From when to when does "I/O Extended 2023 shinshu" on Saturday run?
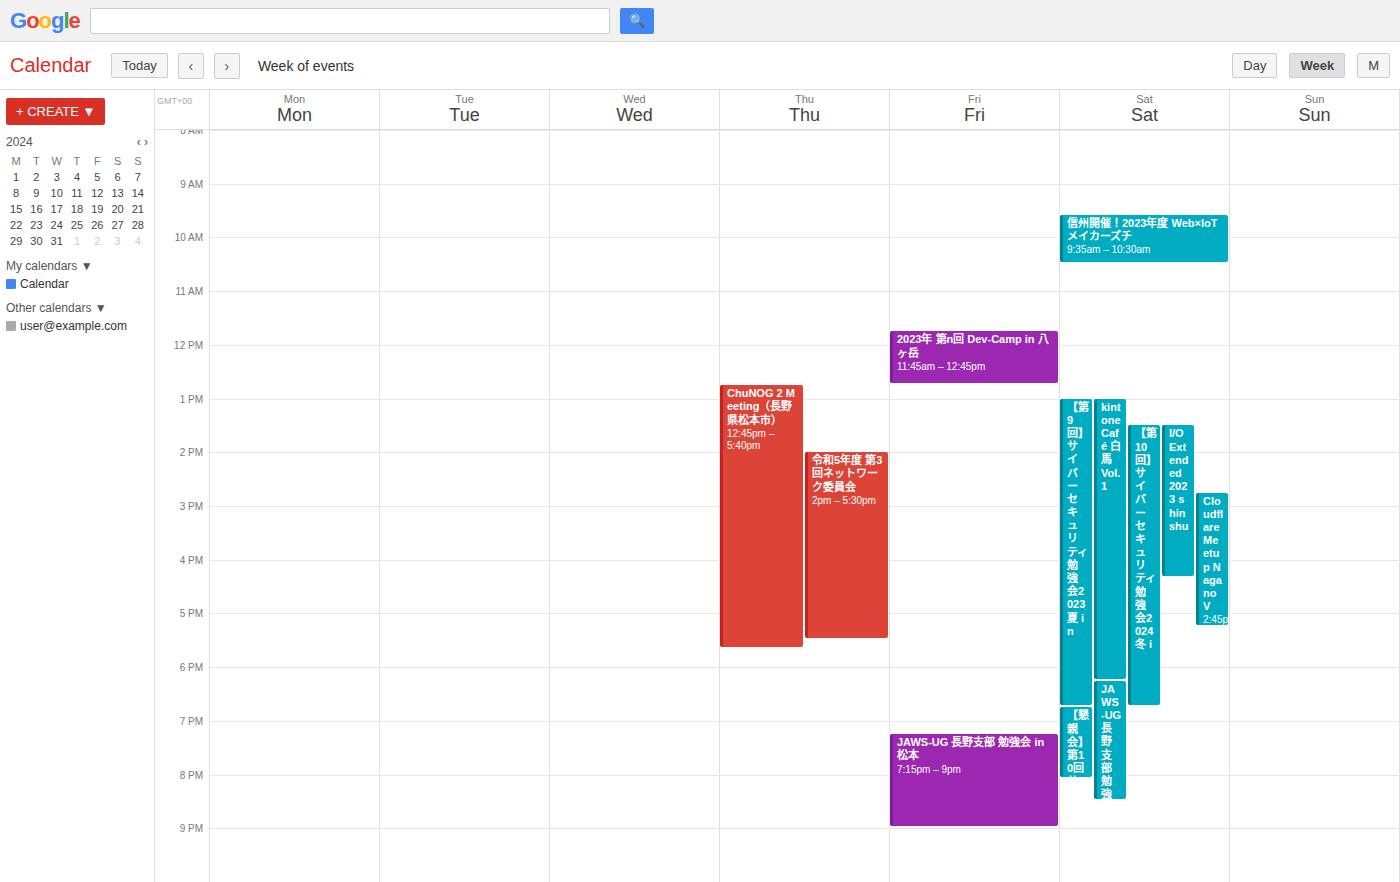
1:30 PM to 4:20 PM